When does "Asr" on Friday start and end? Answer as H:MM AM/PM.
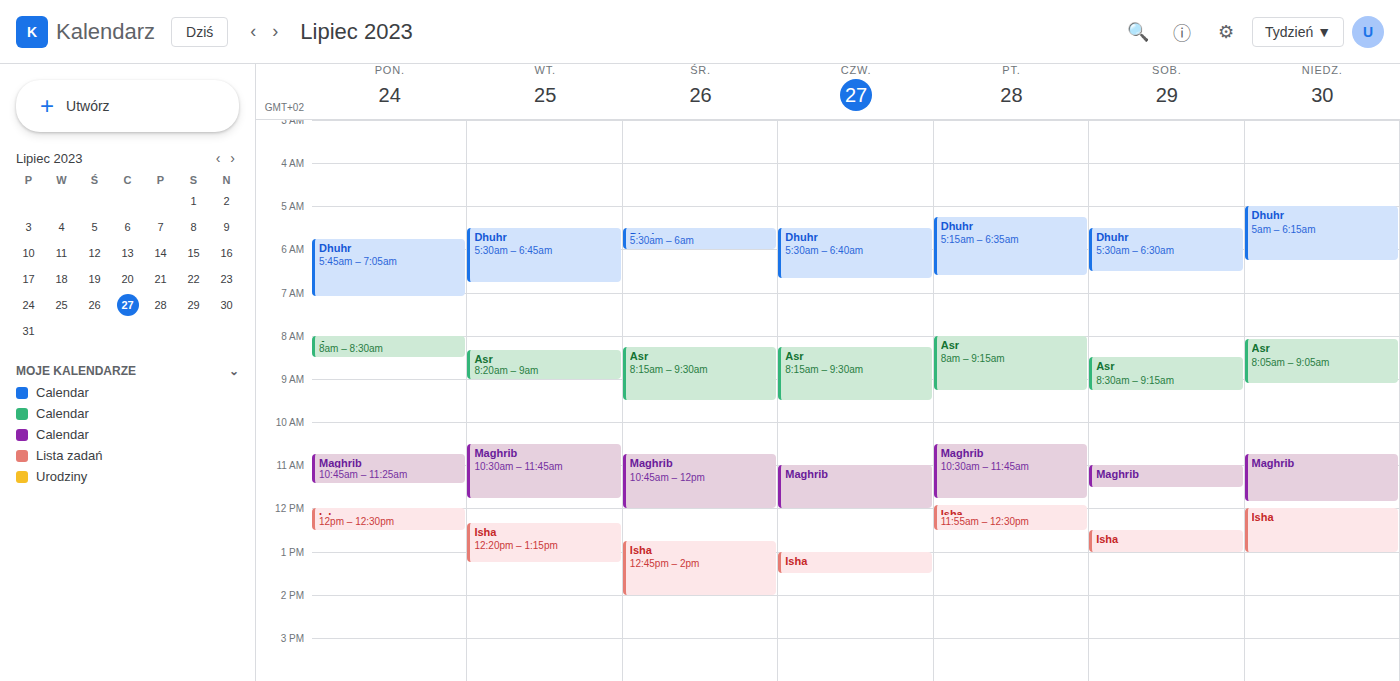
8:00 AM to 9:15 AM